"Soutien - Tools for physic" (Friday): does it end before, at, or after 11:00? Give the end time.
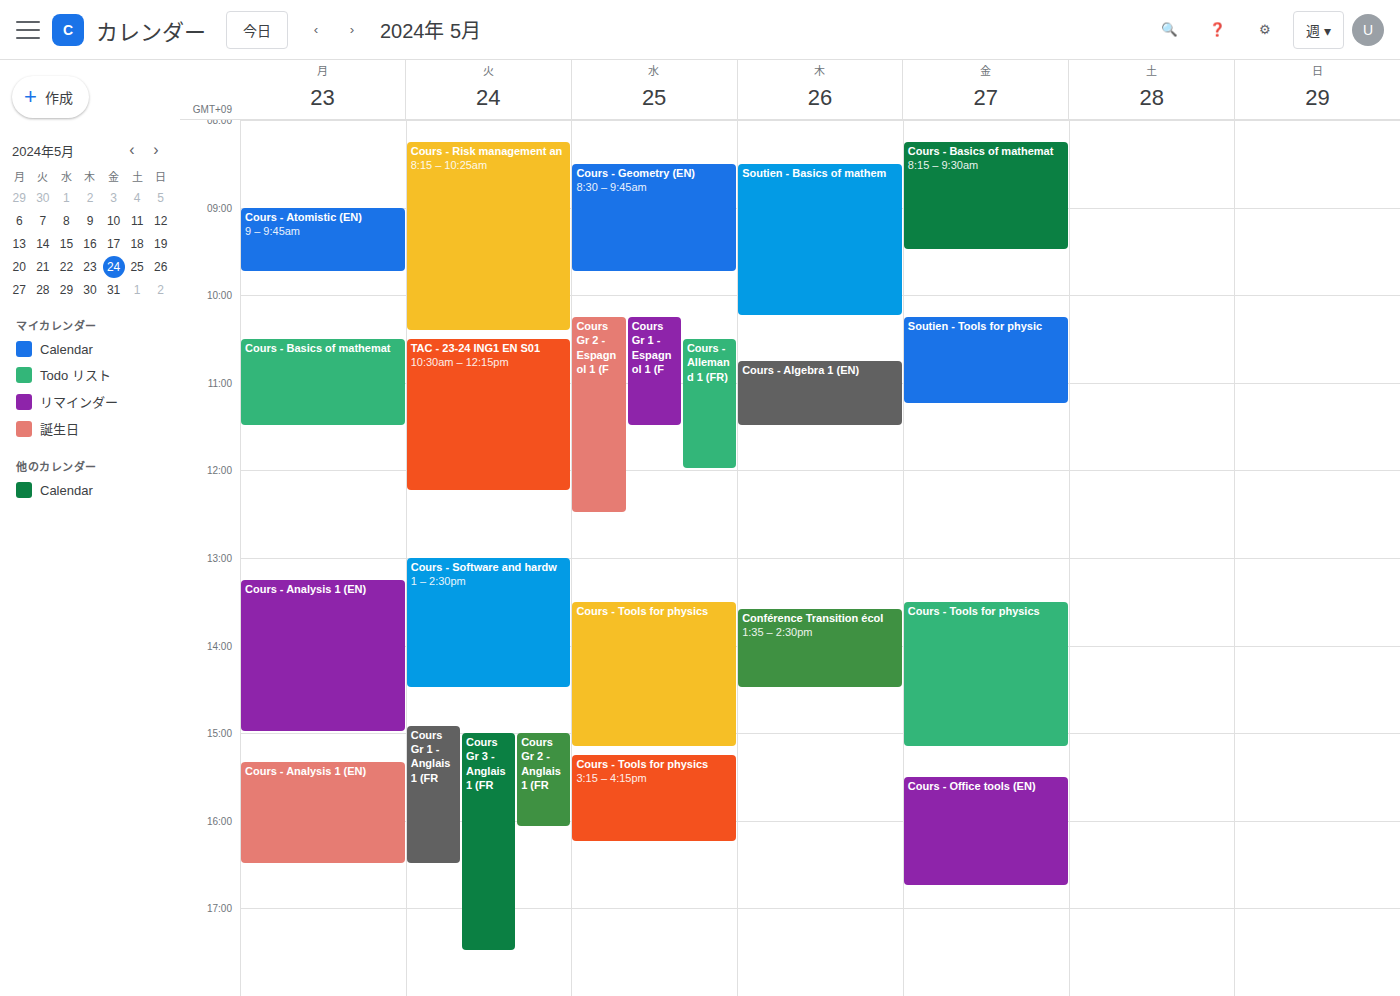
11:15 -- after 11:00, 15 minutes below the 11:00 line.